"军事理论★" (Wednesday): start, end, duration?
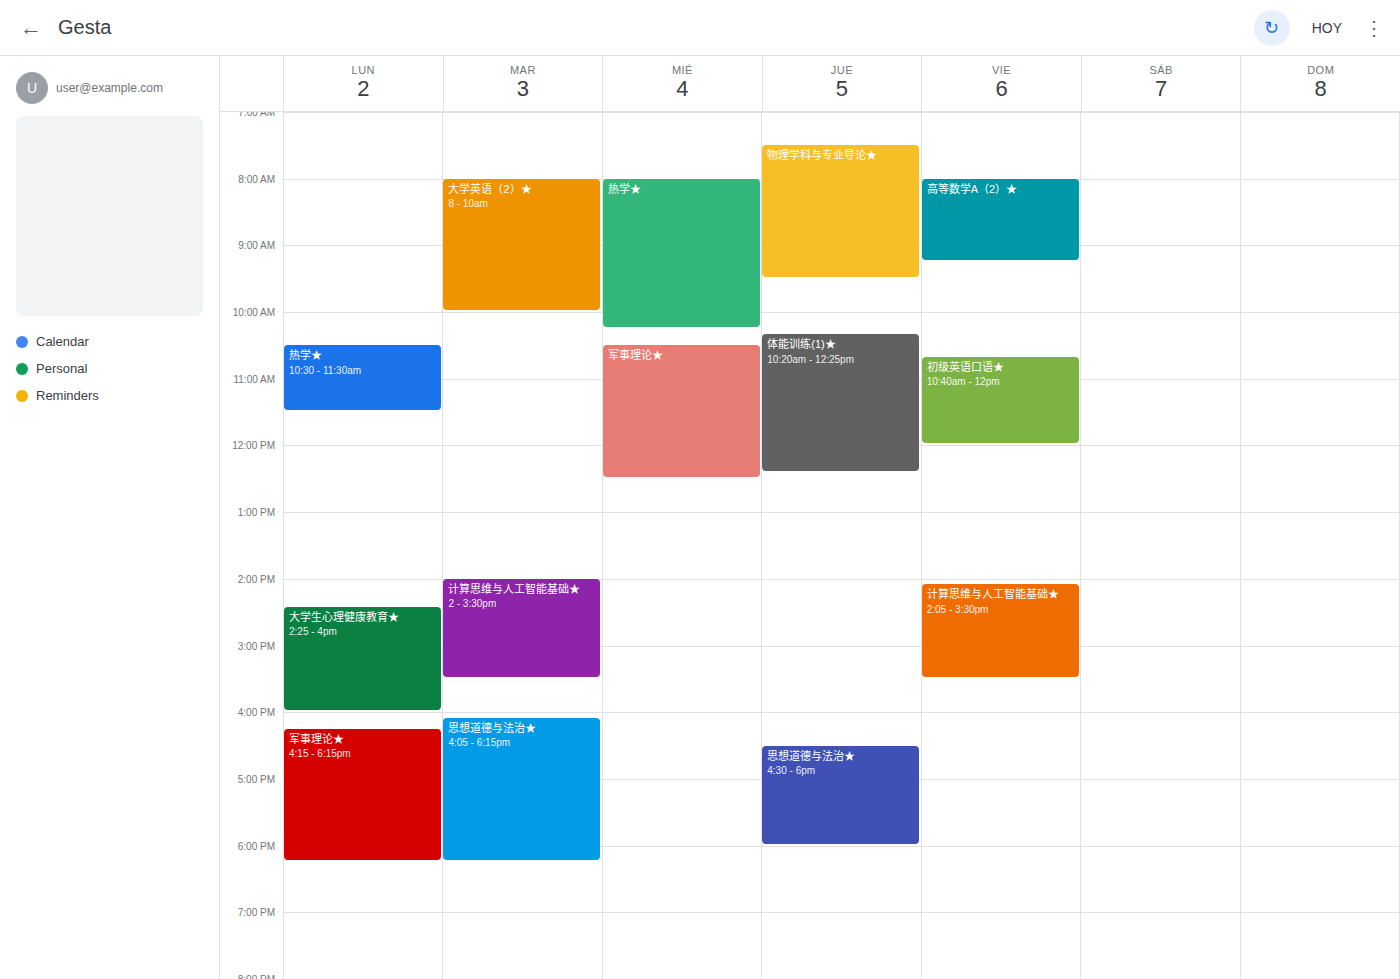
10:30 AM to 12:30 PM, 2 hours